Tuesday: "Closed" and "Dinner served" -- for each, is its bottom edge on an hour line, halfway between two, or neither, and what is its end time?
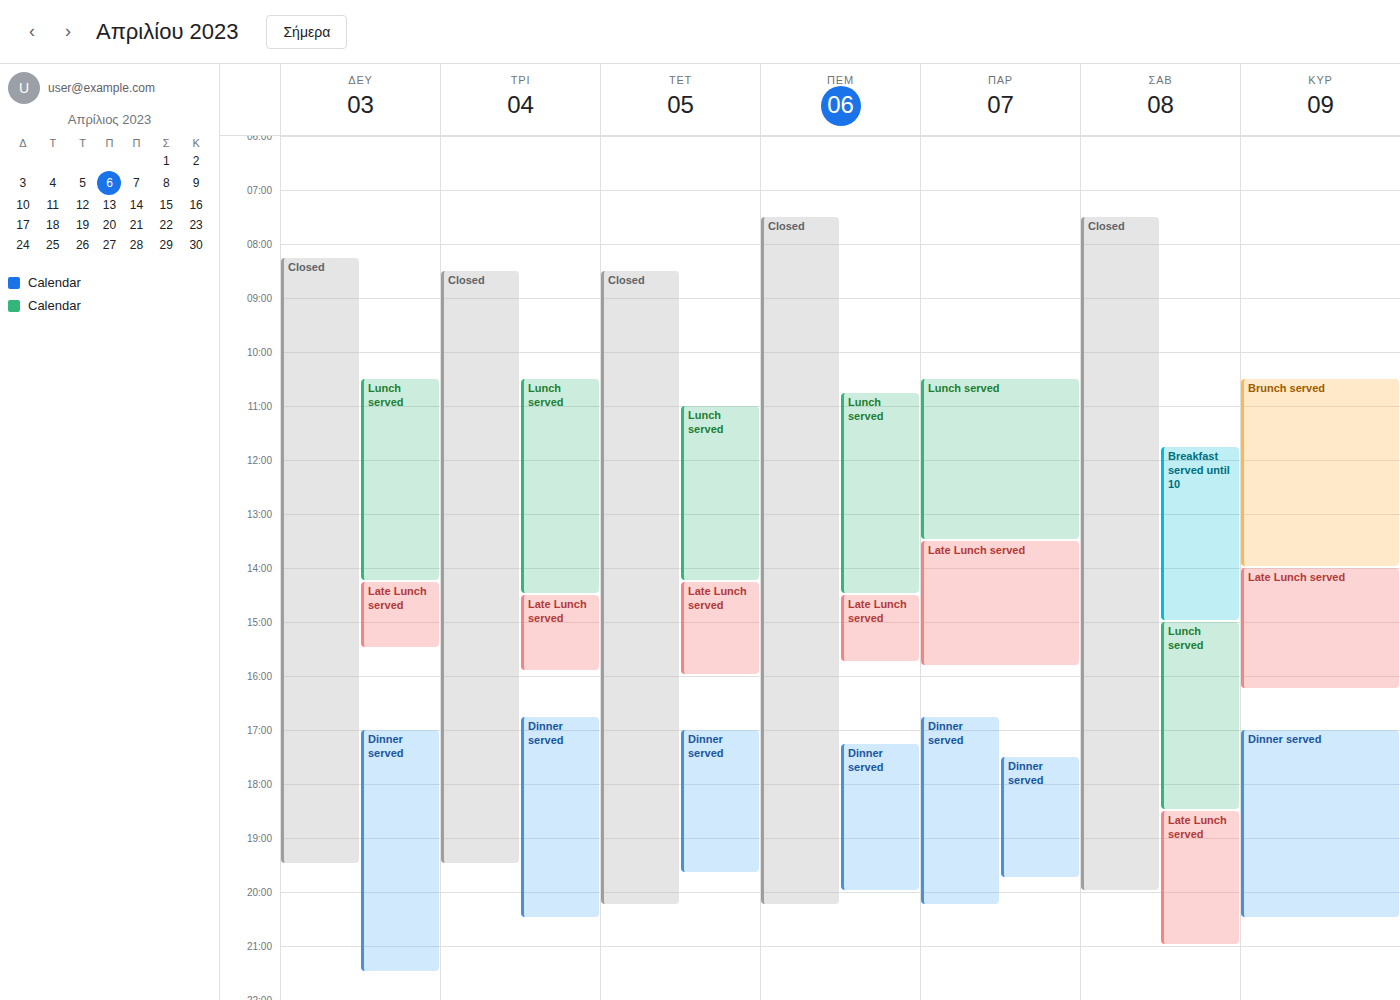
"Closed": 7:30 PM, halfway between the 7 PM and 8 PM lines. "Dinner served": 8:30 PM, halfway between the 8 PM and 9 PM lines.